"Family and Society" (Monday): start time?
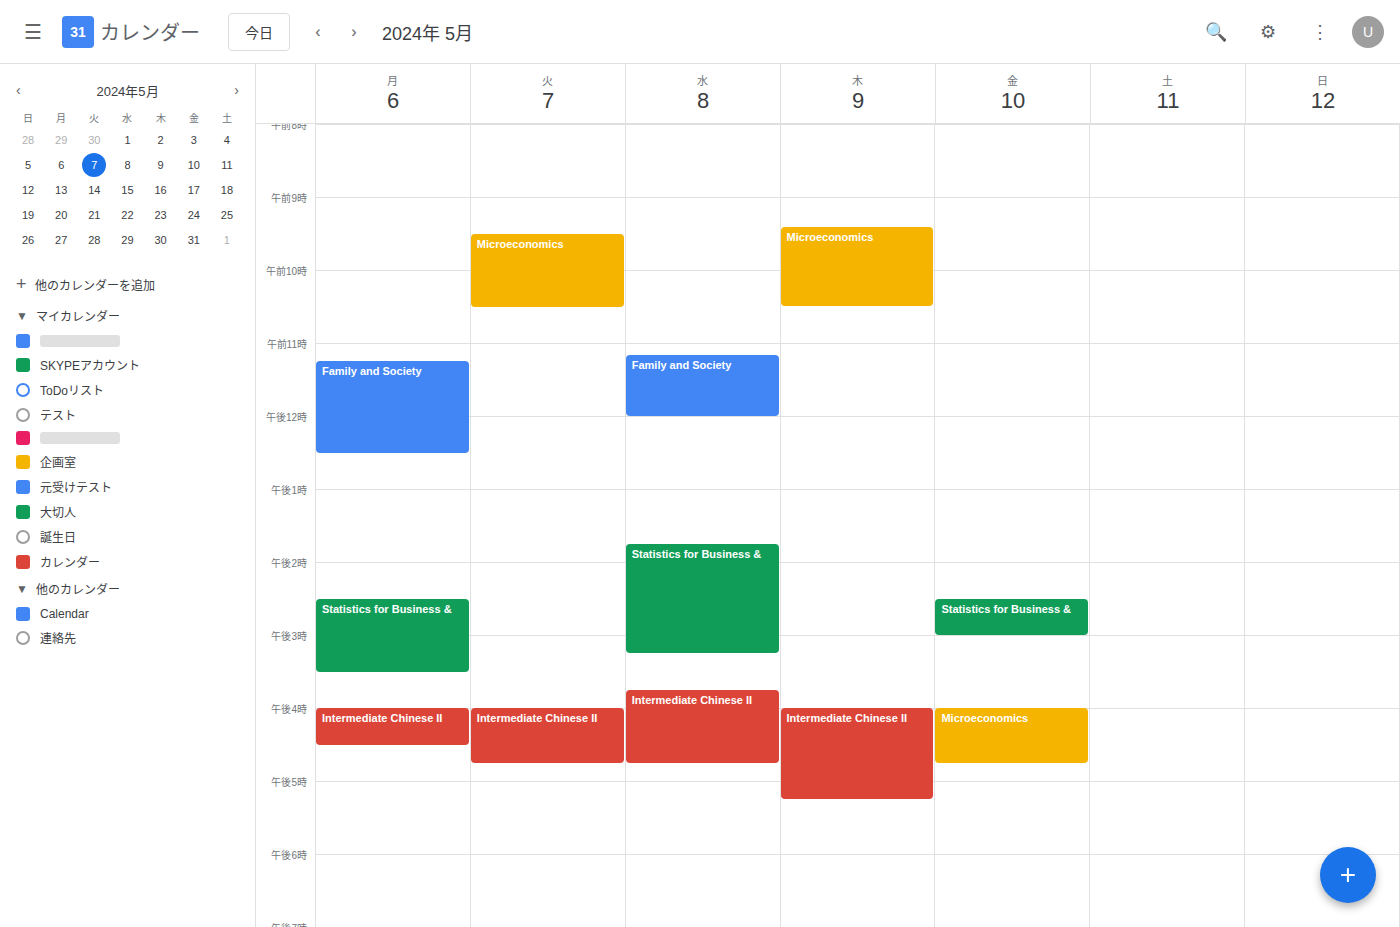
11:15 AM